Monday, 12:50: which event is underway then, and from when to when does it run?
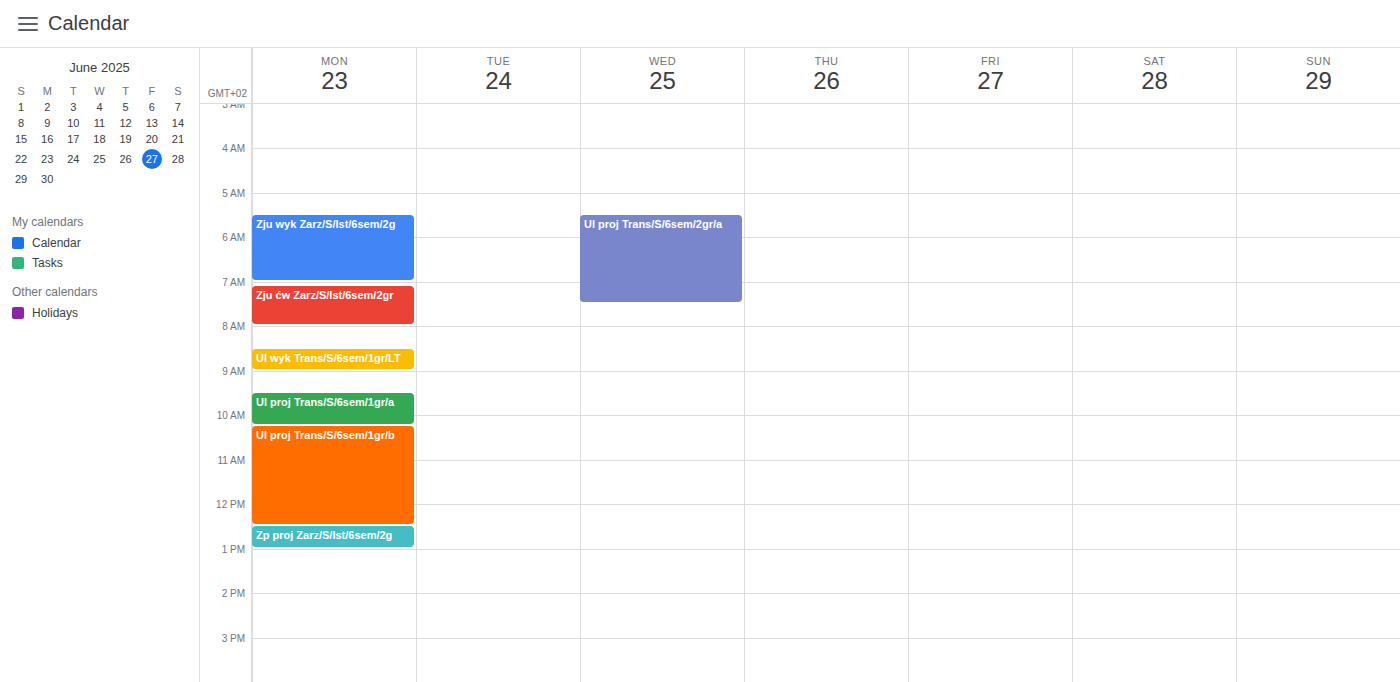
"Zp proj Zarz/S/Ist/6sem/2g", 12:30 to 13:00